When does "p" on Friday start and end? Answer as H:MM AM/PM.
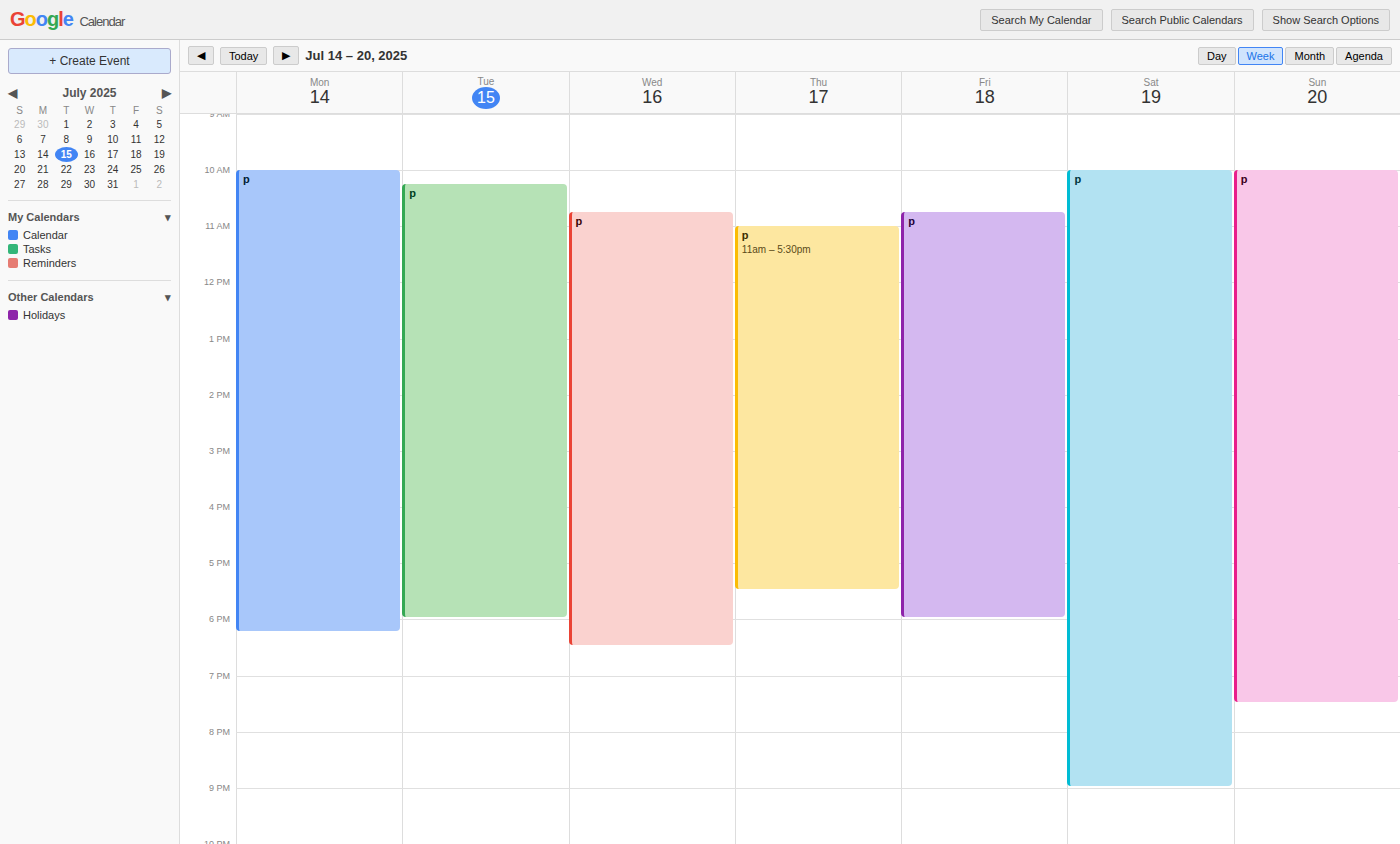
10:45 AM to 6:00 PM